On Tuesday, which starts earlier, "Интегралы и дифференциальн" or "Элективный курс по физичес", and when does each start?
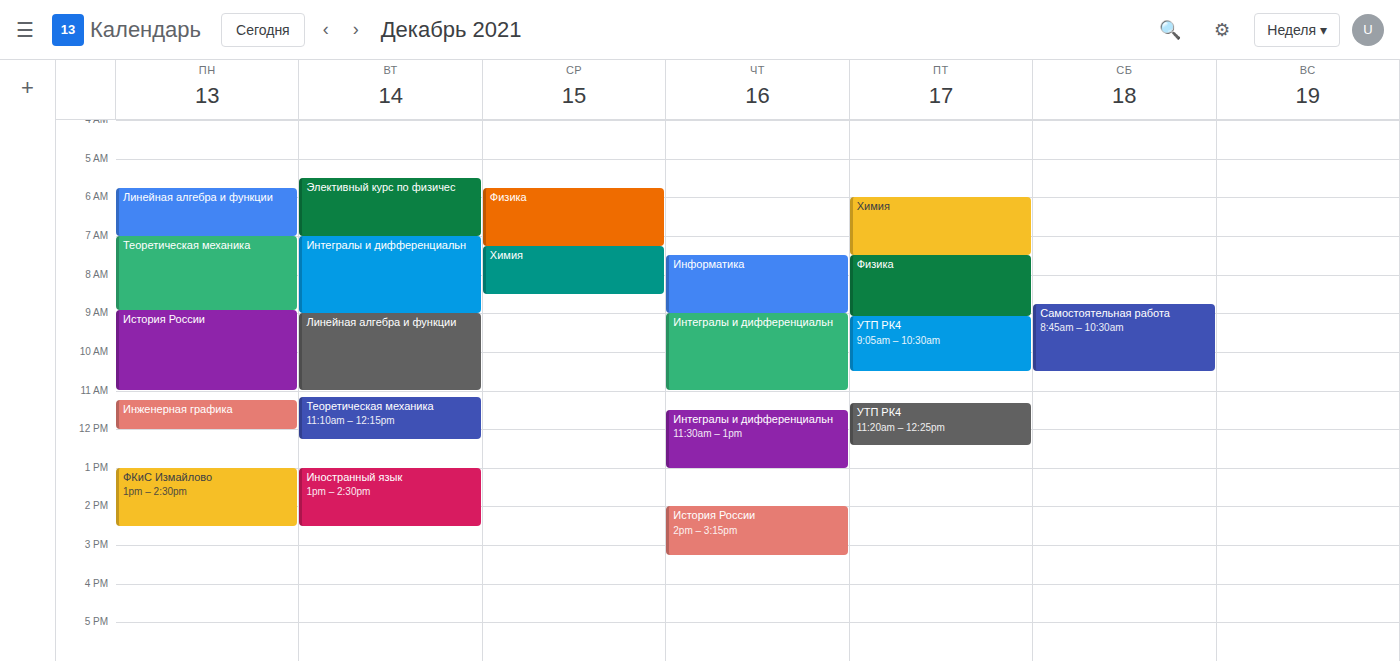
"Элективный курс по физичес" 5:30 AM; "Интегралы и дифференциальн" 7:00 AM.